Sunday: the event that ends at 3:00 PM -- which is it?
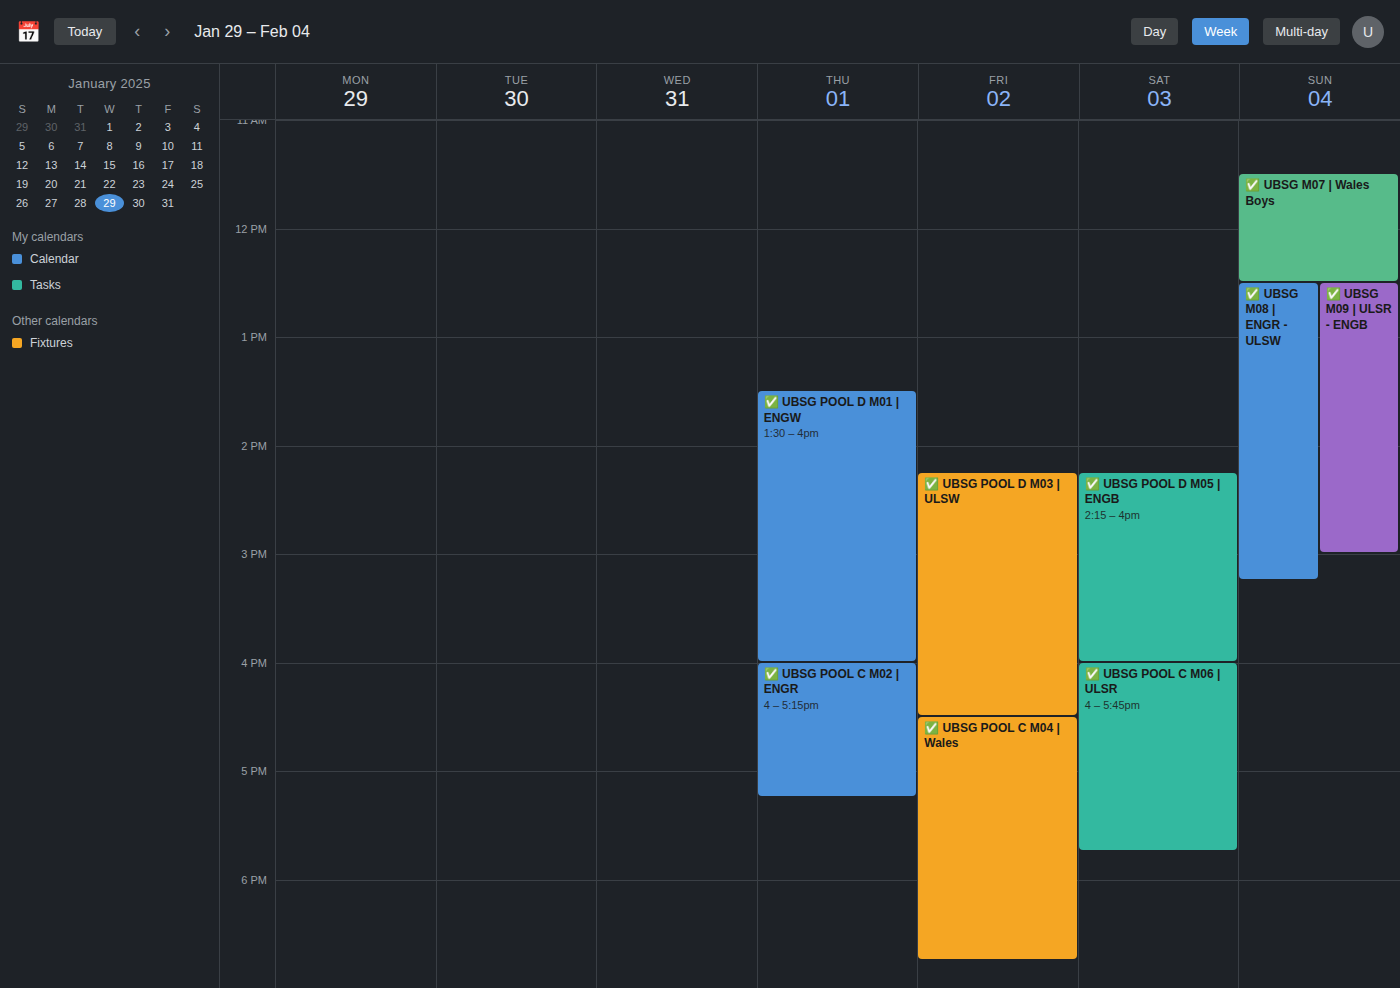
"✅ UBSG M09 | ULSR - ENGB"